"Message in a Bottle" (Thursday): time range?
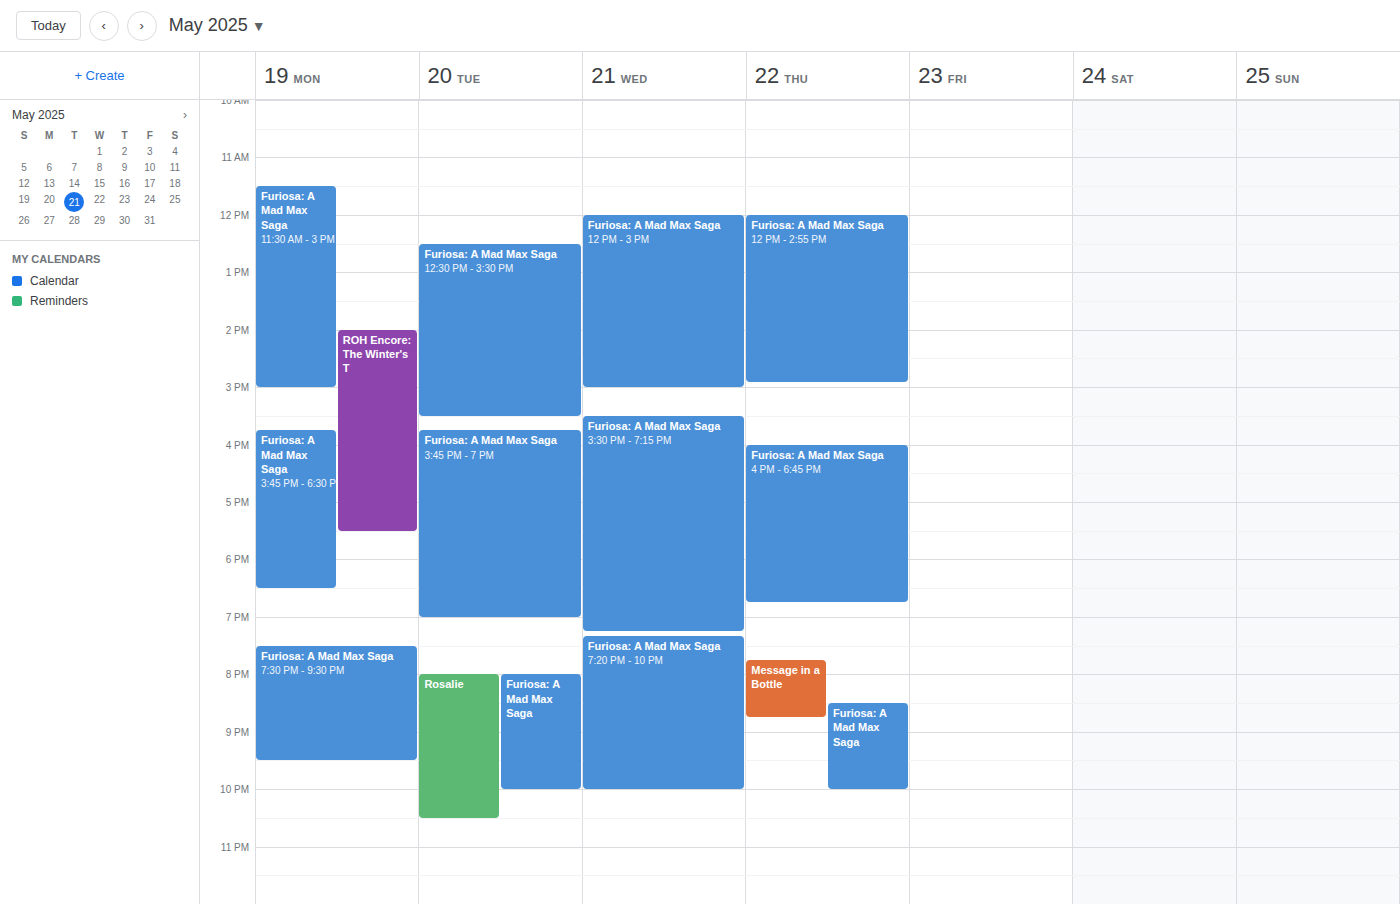
7:45 PM to 8:45 PM